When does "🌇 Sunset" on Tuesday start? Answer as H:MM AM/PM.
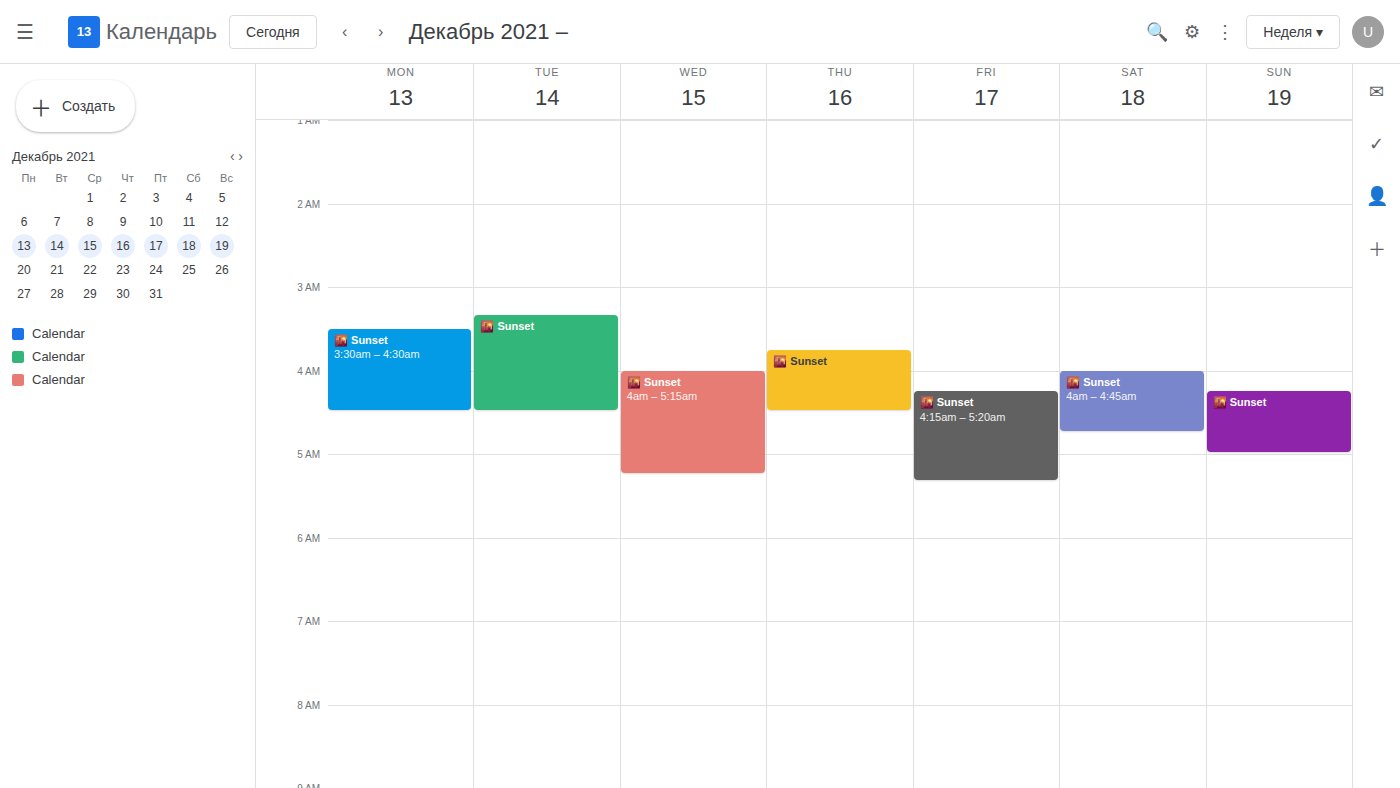
3:20 AM